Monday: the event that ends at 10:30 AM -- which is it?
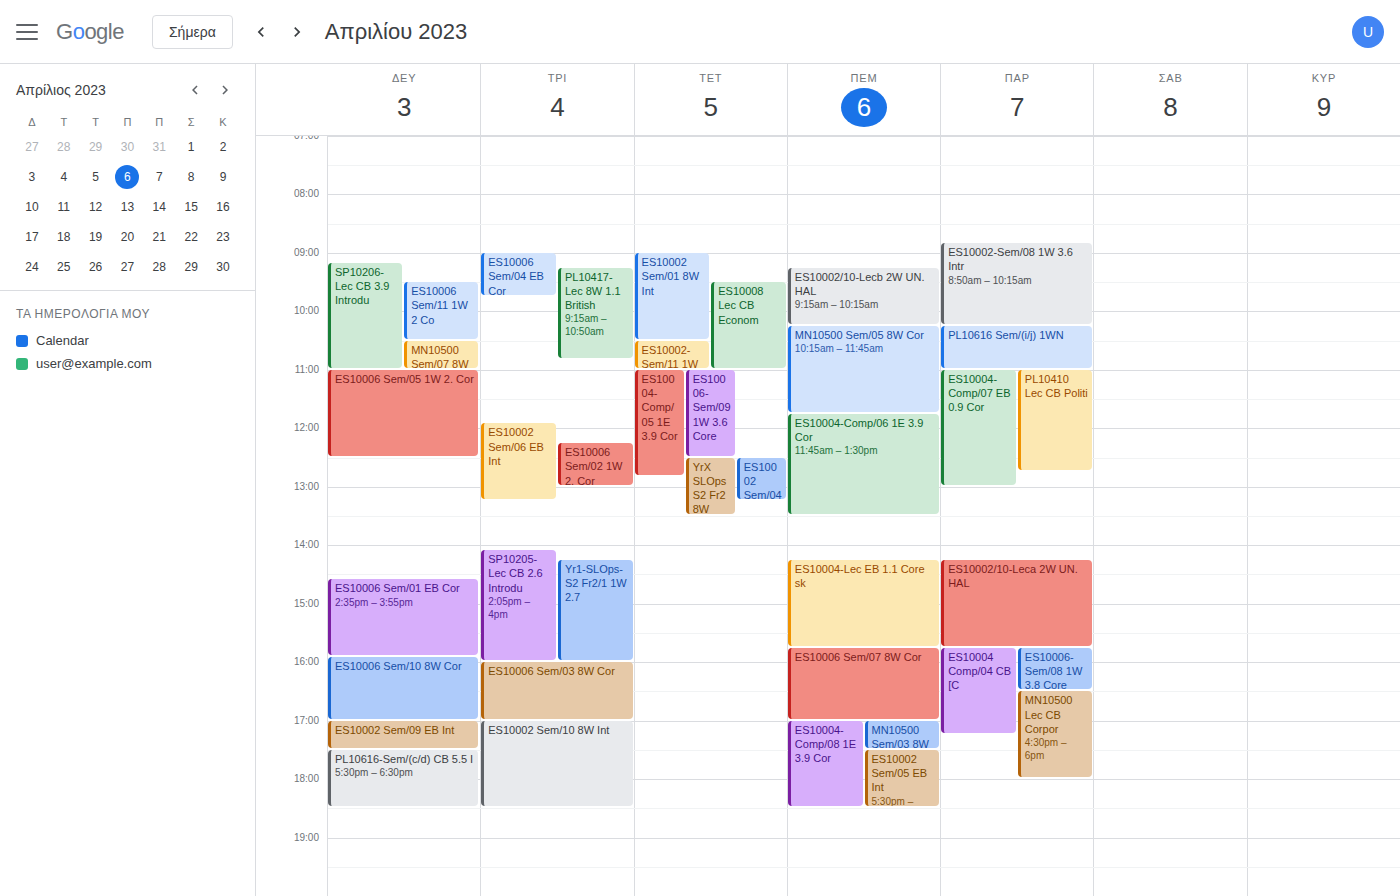
"ES10006 Sem/11 1W 2 Co"